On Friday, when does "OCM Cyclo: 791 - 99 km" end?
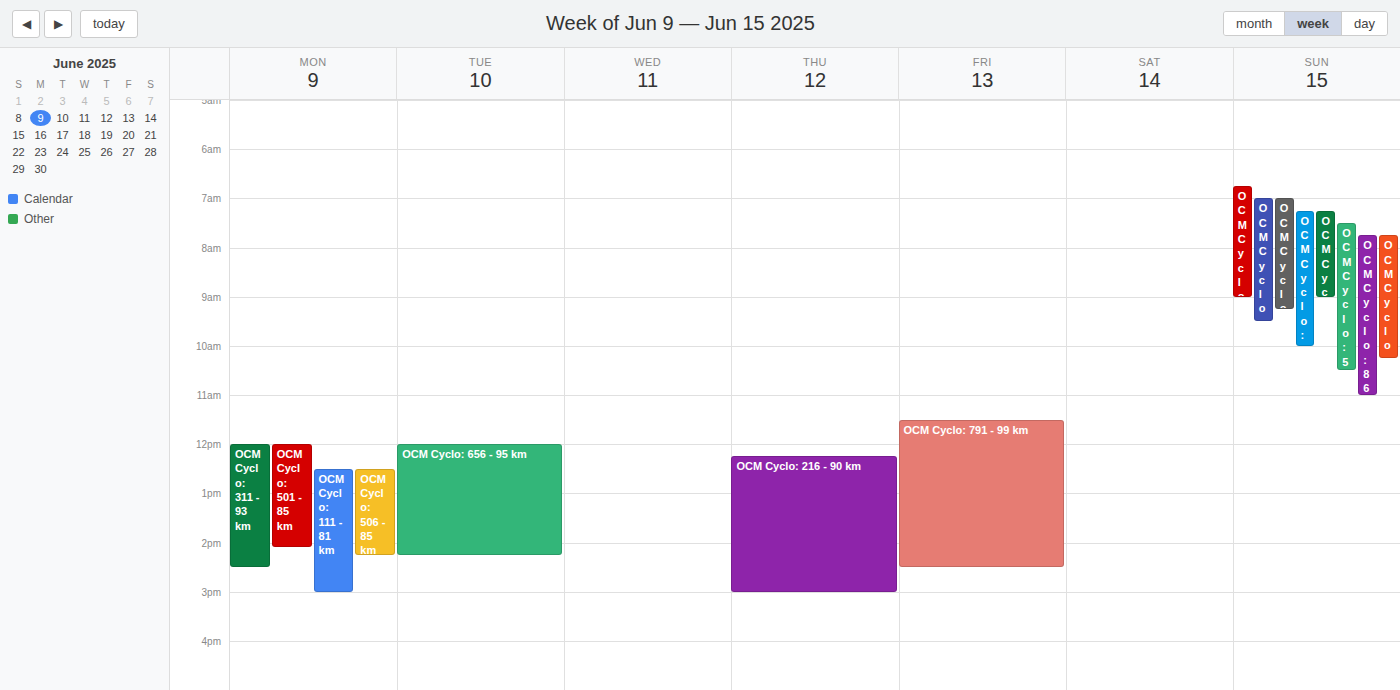
2:30 PM